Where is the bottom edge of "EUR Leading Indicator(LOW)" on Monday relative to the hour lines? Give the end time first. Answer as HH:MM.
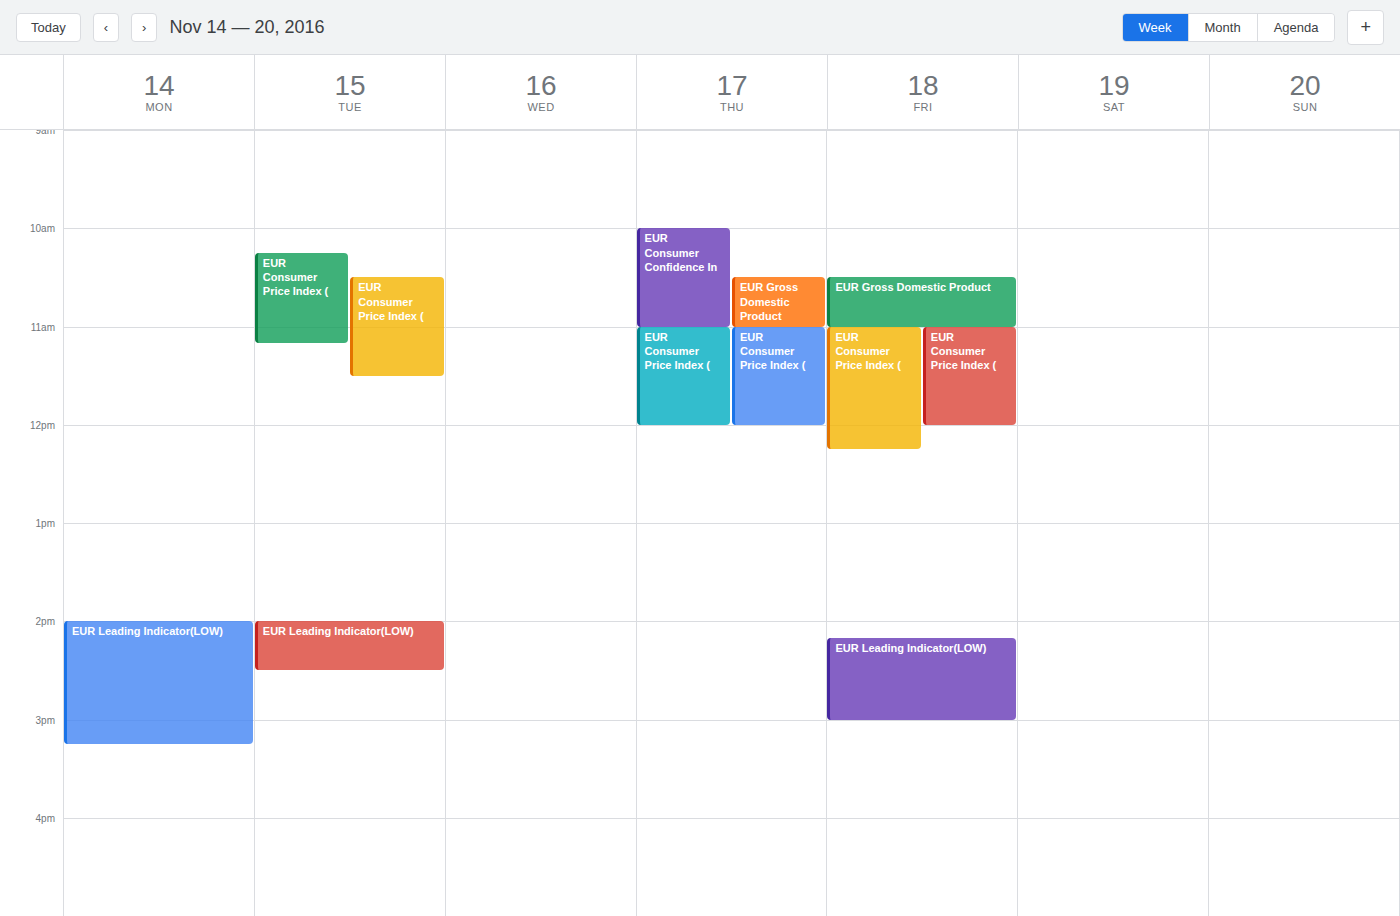
15:15 -- neither: a quarter of the way from the 15:00 line to the 16:00 line.